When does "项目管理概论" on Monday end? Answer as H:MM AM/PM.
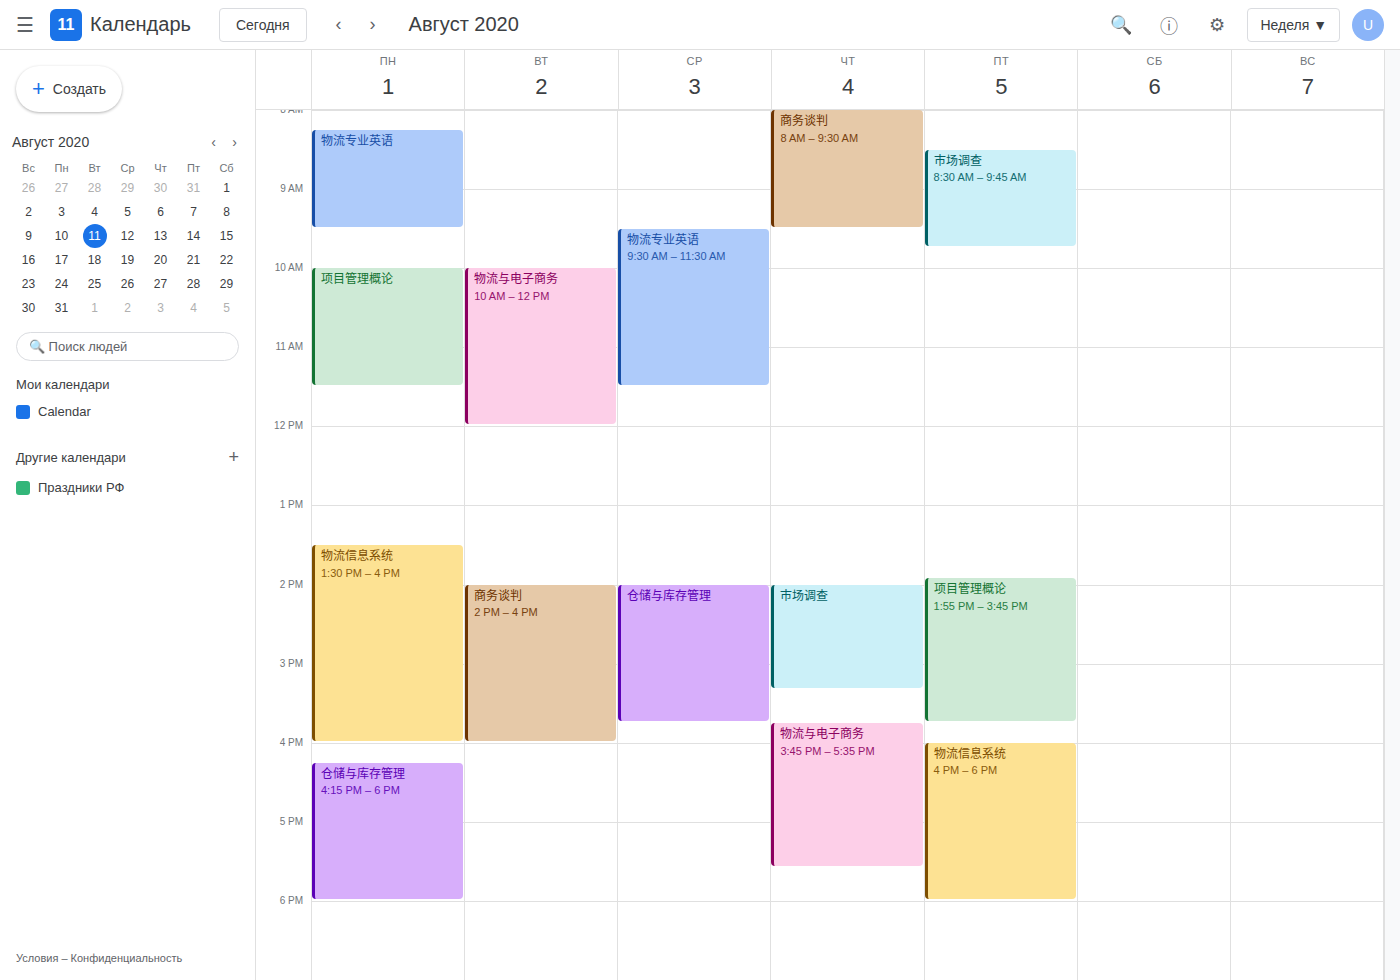
11:30 AM